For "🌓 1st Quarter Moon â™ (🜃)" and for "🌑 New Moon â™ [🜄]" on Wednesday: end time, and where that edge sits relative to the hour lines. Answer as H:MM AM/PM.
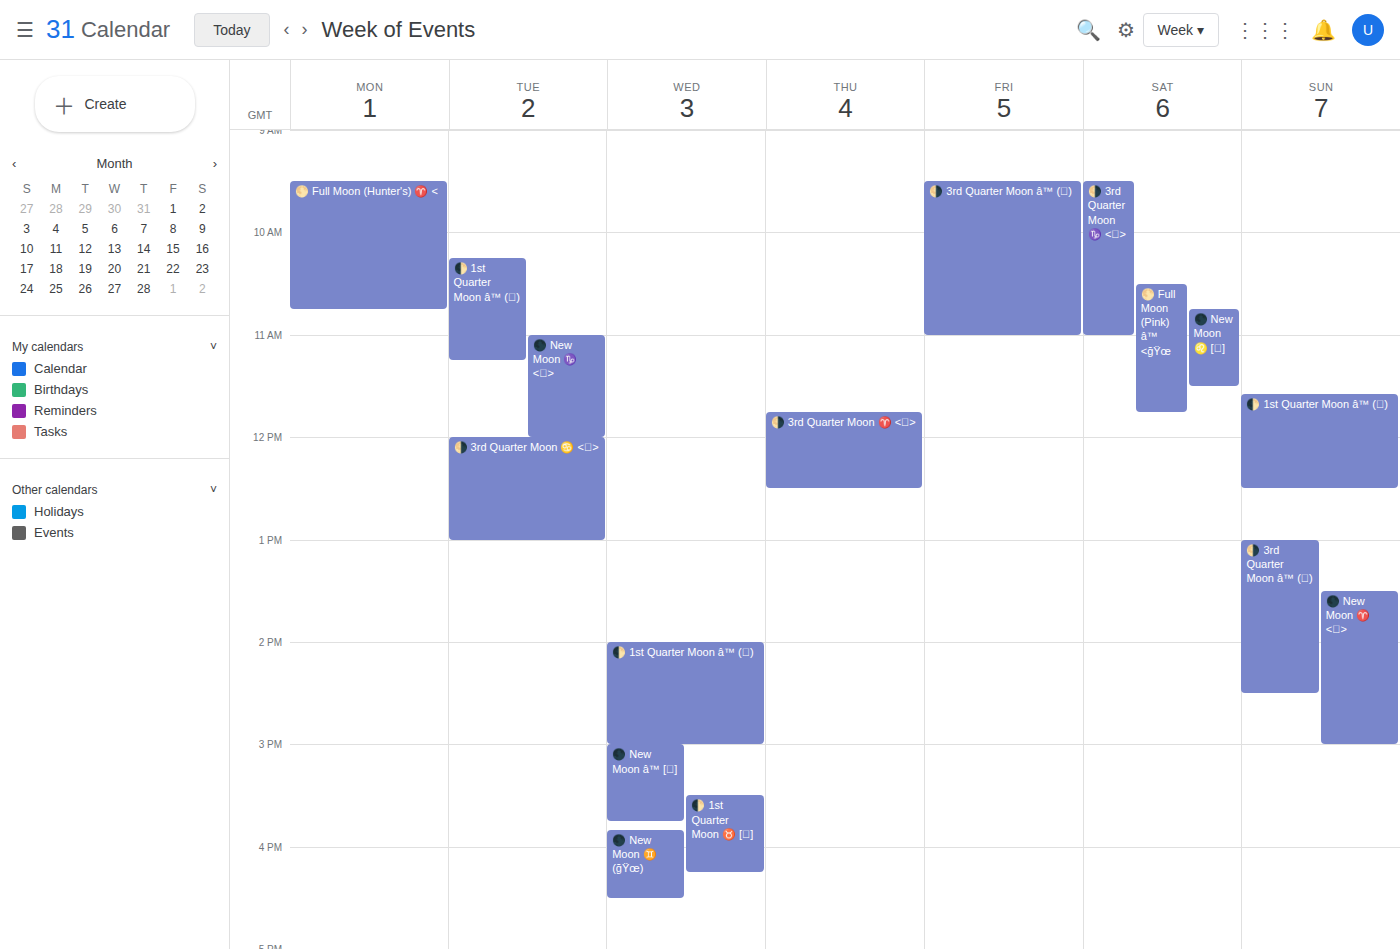
"🌓 1st Quarter Moon â™ (🜃)": 3:00 PM, exactly on the 3 PM line. "🌑 New Moon â™ [🜄]": 3:45 PM, neither: three quarters of the way from the 3 PM line to the 4 PM line.